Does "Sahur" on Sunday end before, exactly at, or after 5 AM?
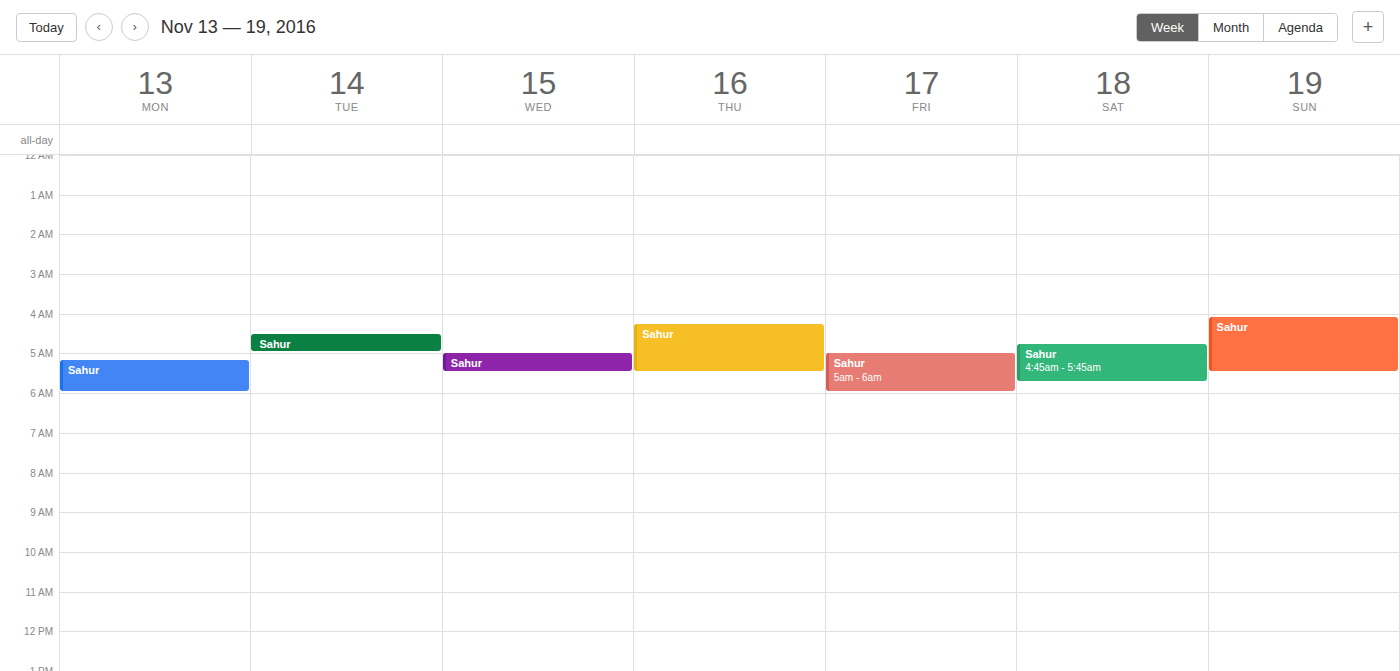
5:30 AM -- after 5 AM, 30 minutes below the 5 AM line.